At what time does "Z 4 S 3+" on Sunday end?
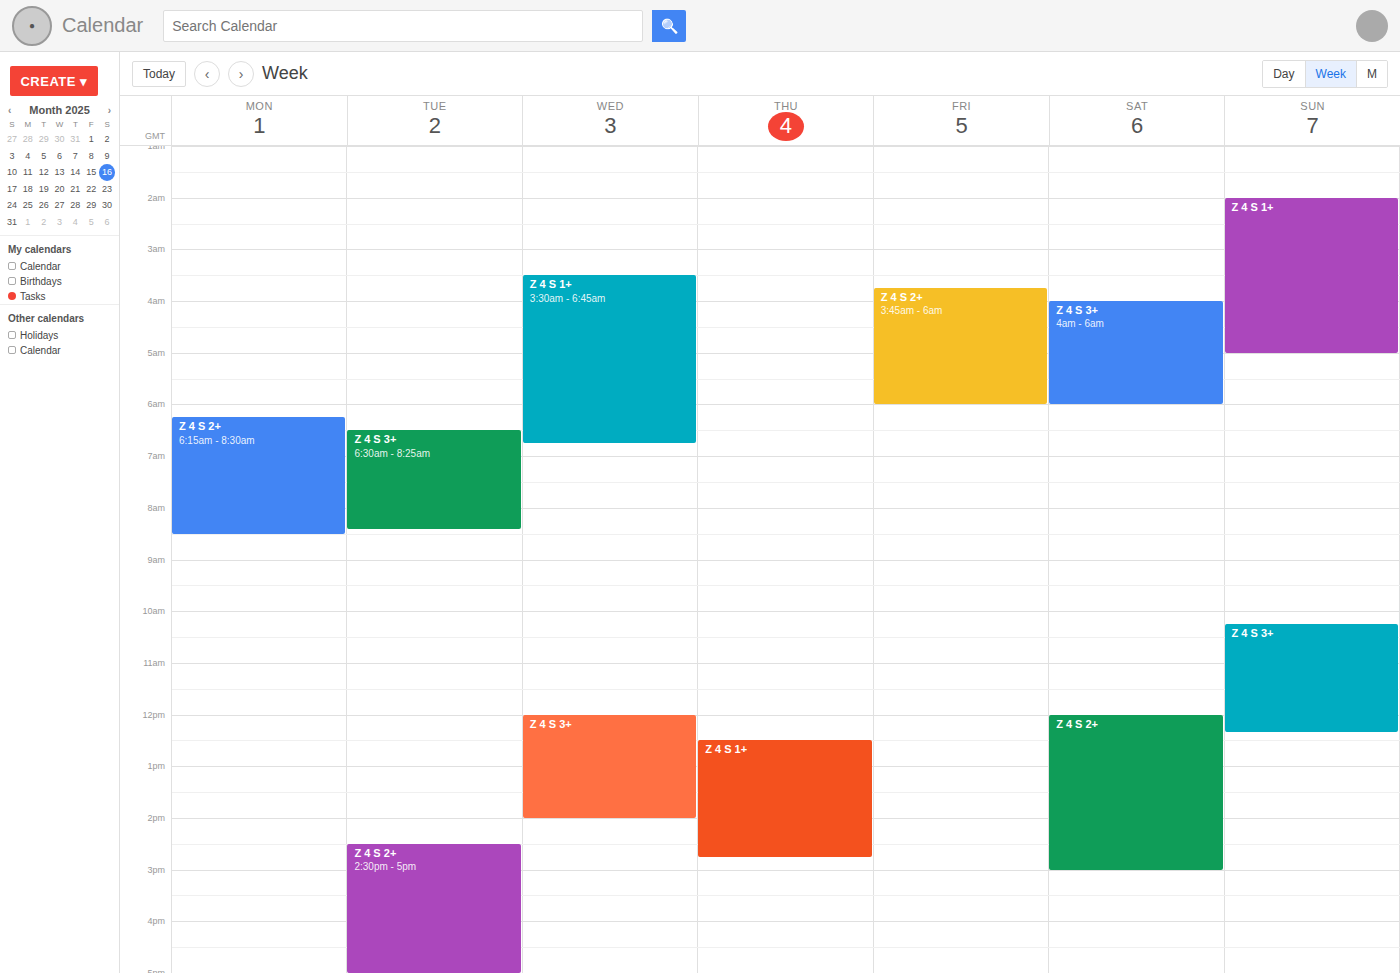
12:20 PM